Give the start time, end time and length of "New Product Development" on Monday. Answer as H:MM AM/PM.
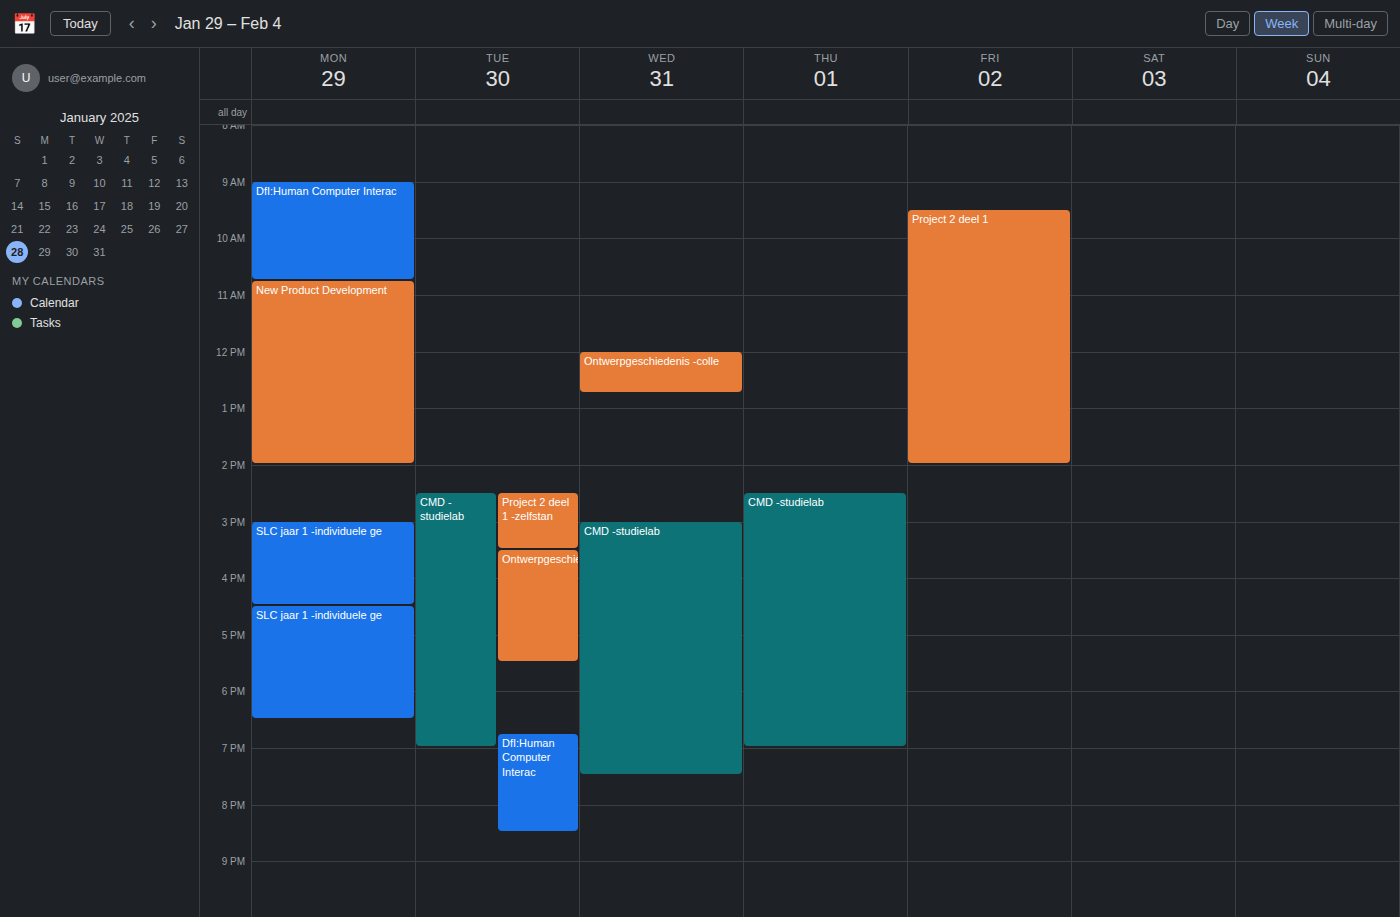
10:45 AM to 2:00 PM, 3 hours 15 minutes